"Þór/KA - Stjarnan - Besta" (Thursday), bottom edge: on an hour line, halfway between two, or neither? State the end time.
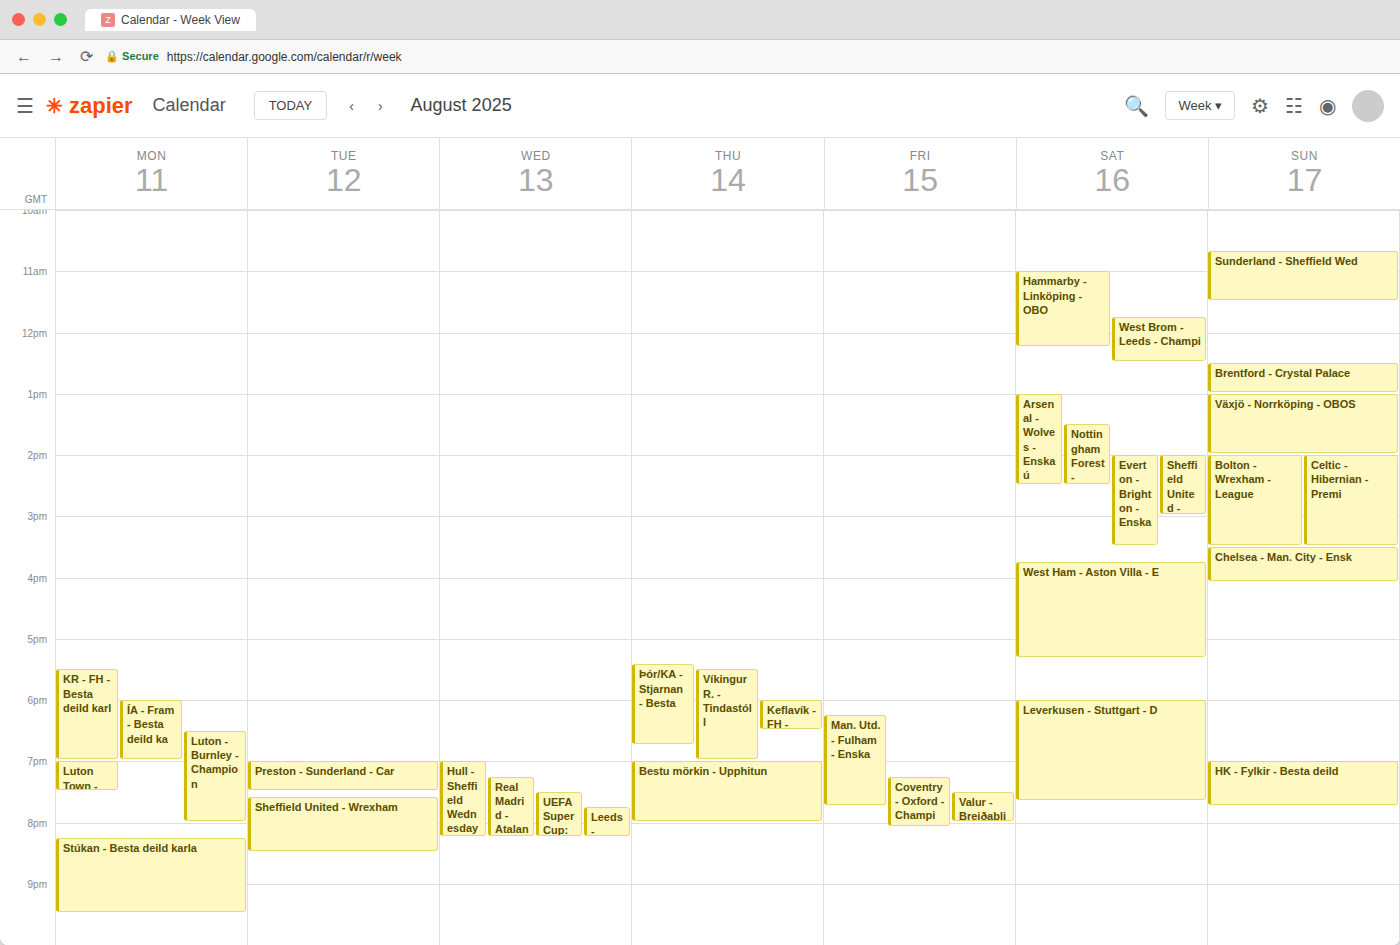
6:45 PM -- neither: three quarters of the way from the 6 PM line to the 7 PM line.